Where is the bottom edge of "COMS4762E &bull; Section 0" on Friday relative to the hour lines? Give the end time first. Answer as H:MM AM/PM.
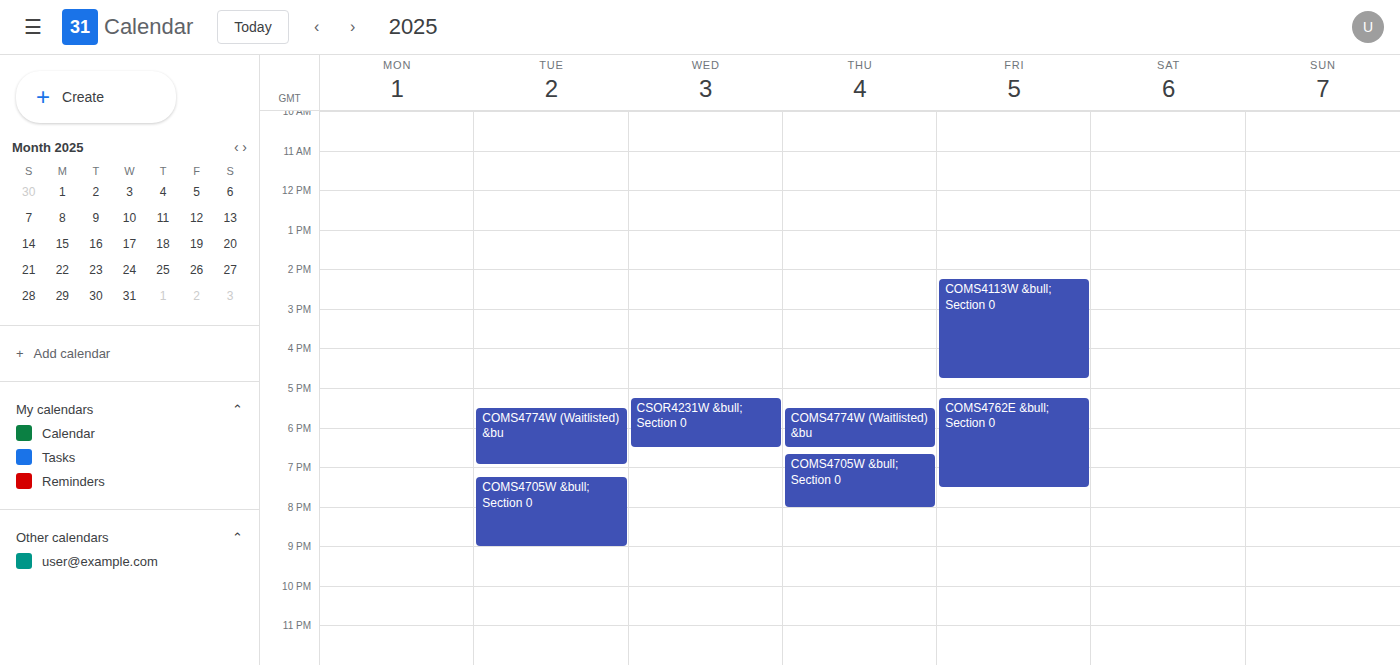
7:30 PM -- halfway between the 7 PM and 8 PM lines.